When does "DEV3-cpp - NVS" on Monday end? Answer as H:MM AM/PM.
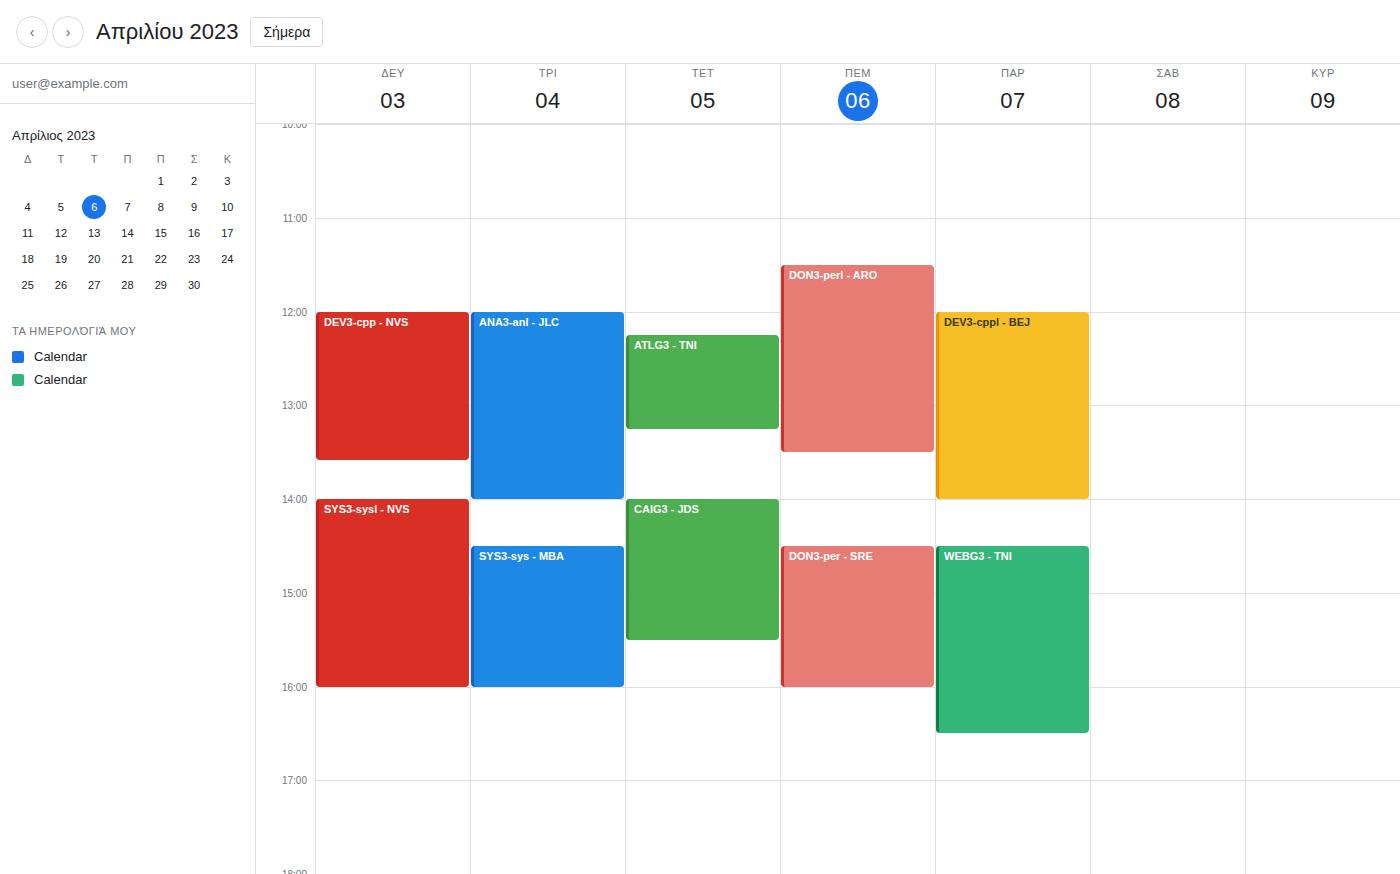
1:35 PM